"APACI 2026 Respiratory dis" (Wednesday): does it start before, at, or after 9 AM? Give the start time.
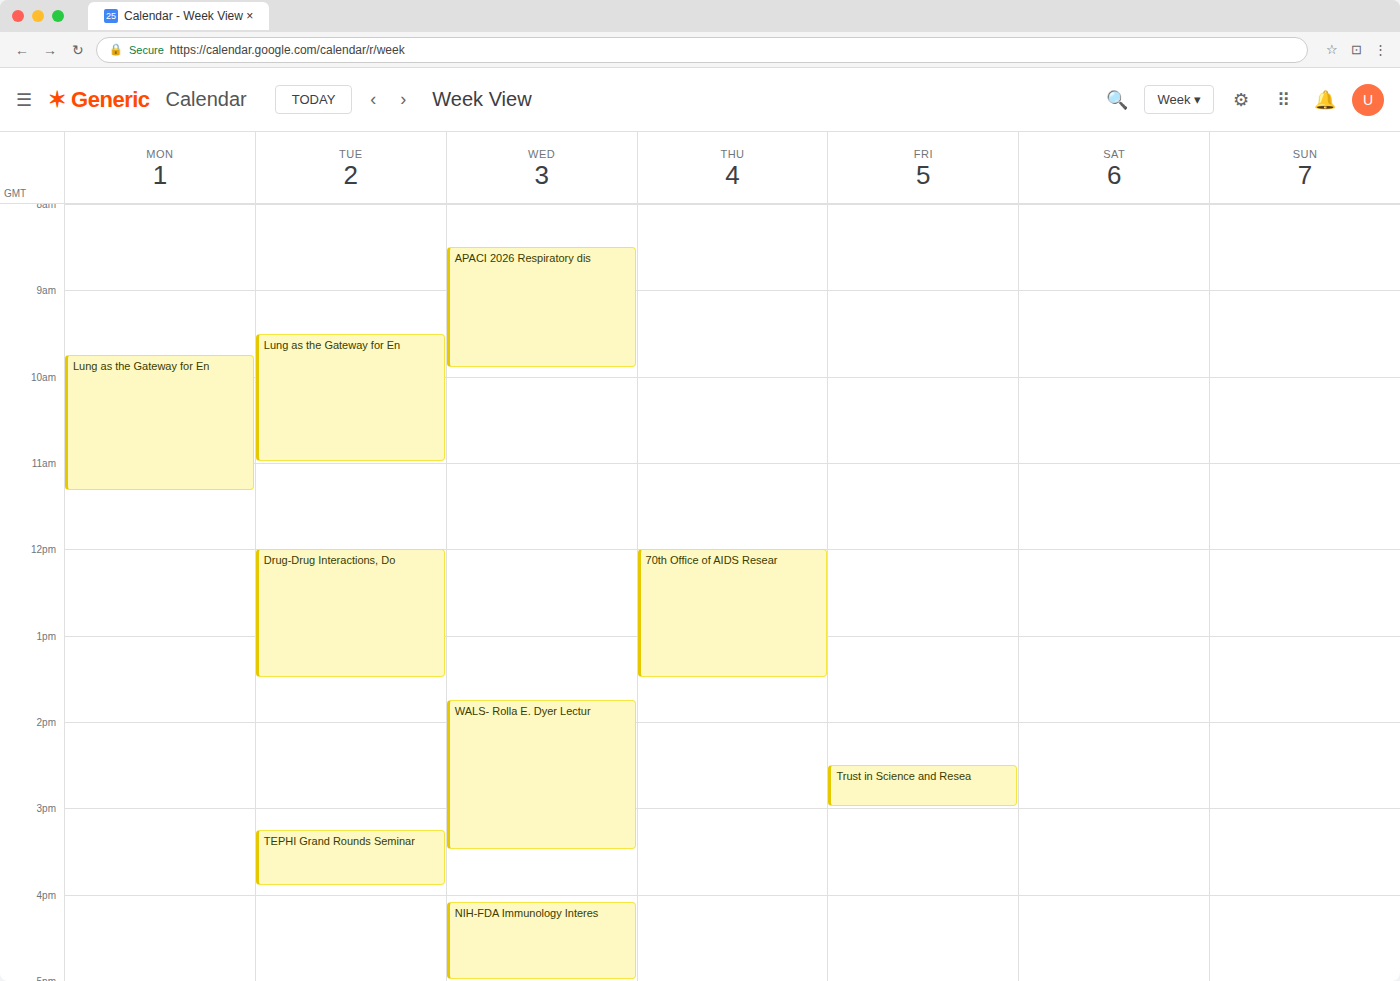
8:30 AM -- before 9 AM, 30 minutes above the 9 AM line.